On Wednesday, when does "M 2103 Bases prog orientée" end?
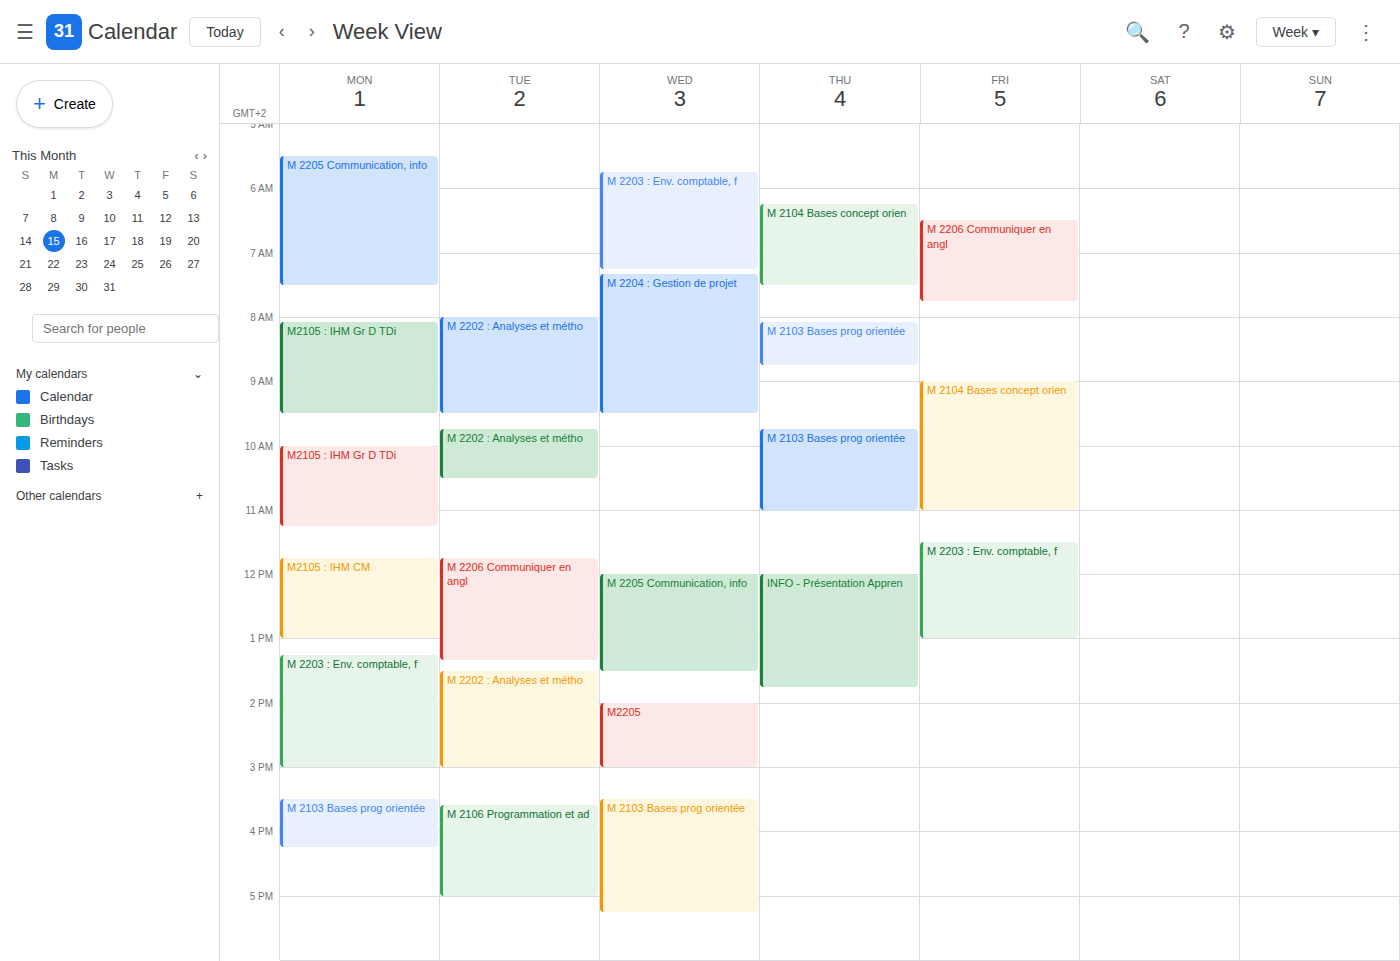
5:15 PM